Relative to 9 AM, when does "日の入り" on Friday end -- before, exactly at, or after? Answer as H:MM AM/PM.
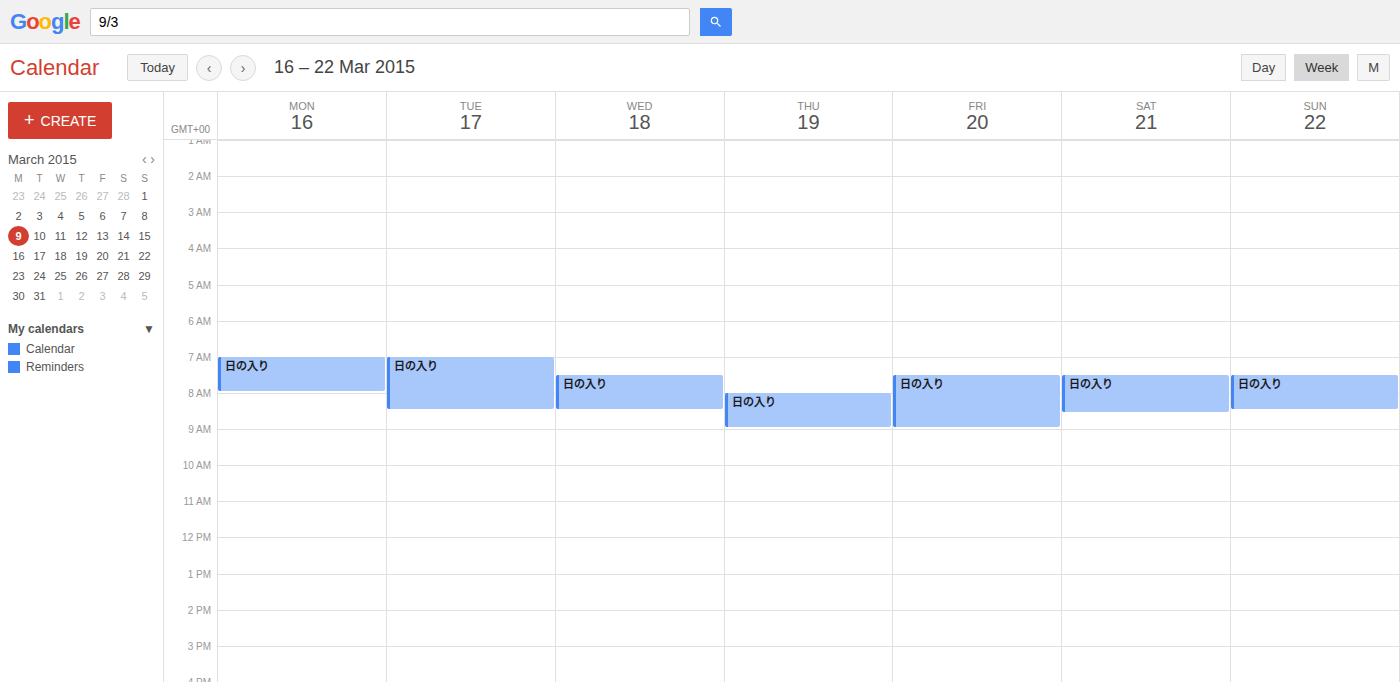
9:00 AM -- exactly at 9 AM, on the 9 AM line.